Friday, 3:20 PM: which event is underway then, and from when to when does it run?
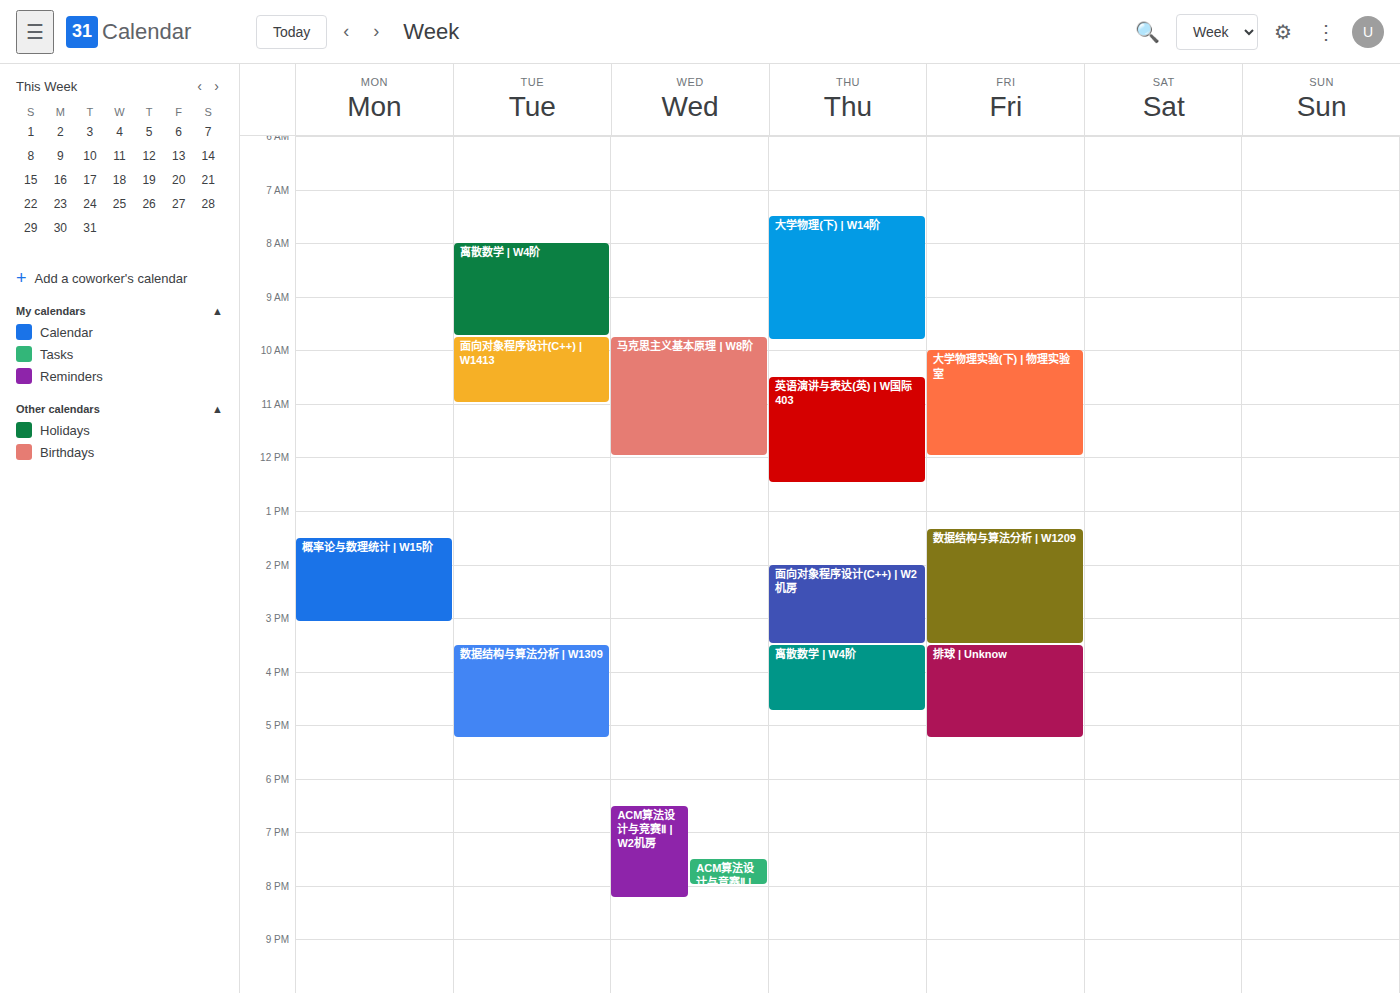
"数据结构与算法分析 | W1209", 1:20 PM to 3:30 PM